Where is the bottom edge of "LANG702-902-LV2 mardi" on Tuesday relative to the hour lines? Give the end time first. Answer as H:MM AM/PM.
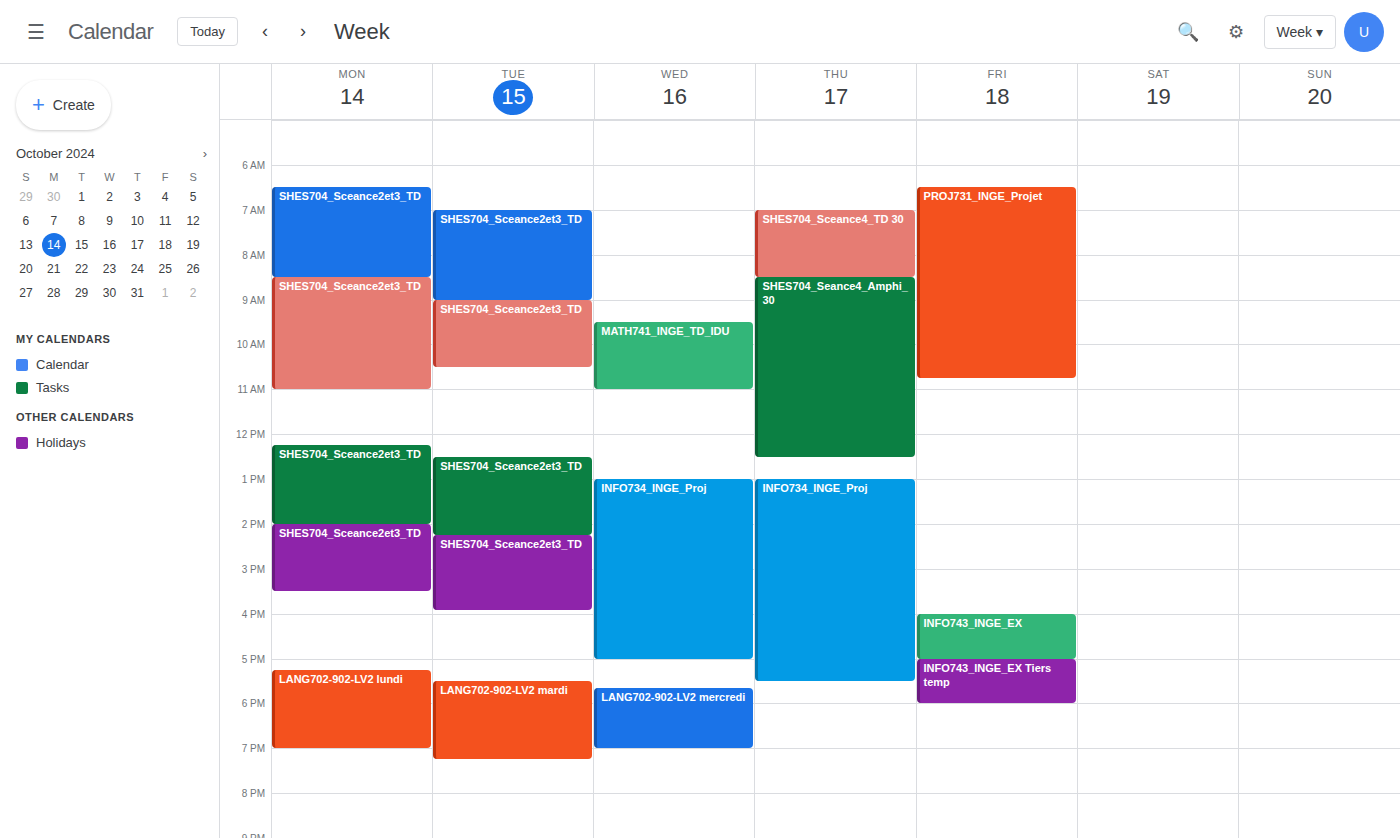
7:15 PM -- neither: a quarter of the way from the 7 PM line to the 8 PM line.